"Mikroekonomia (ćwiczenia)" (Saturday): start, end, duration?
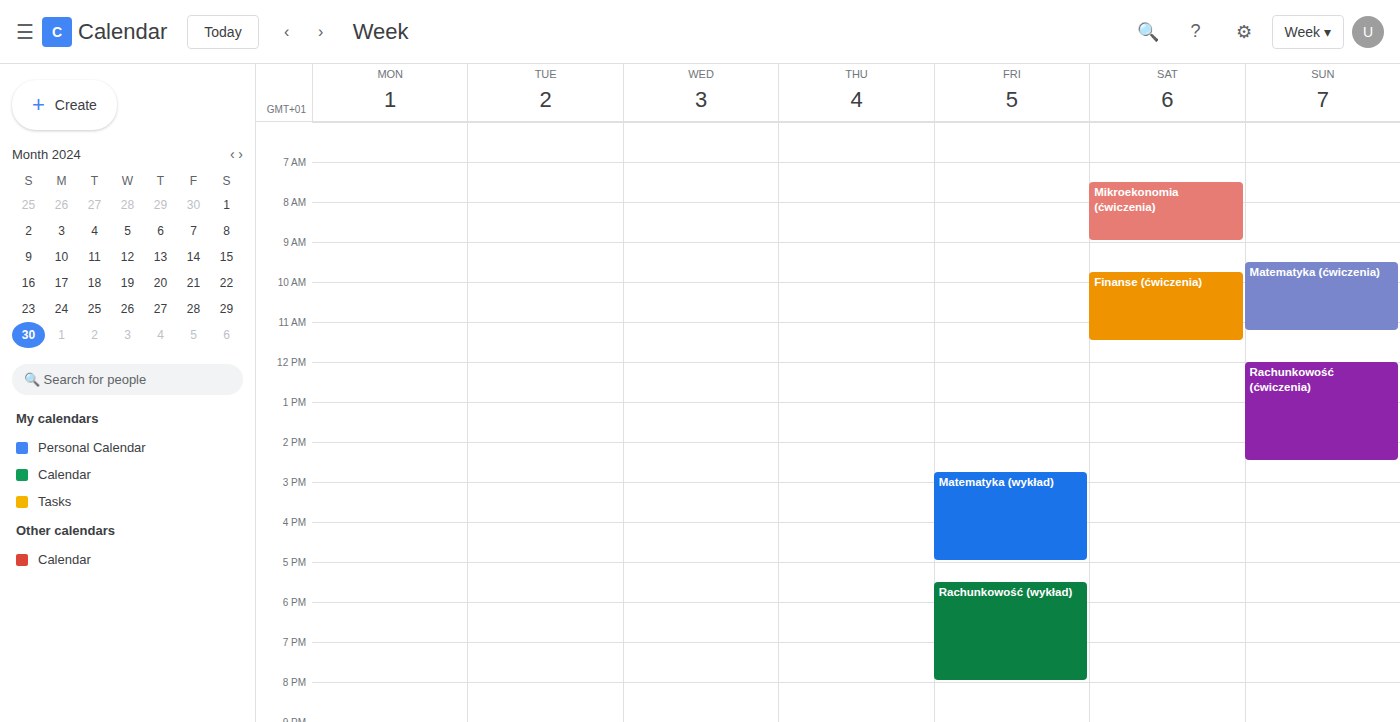
7:30 AM to 9:00 AM, 1 hour 30 minutes